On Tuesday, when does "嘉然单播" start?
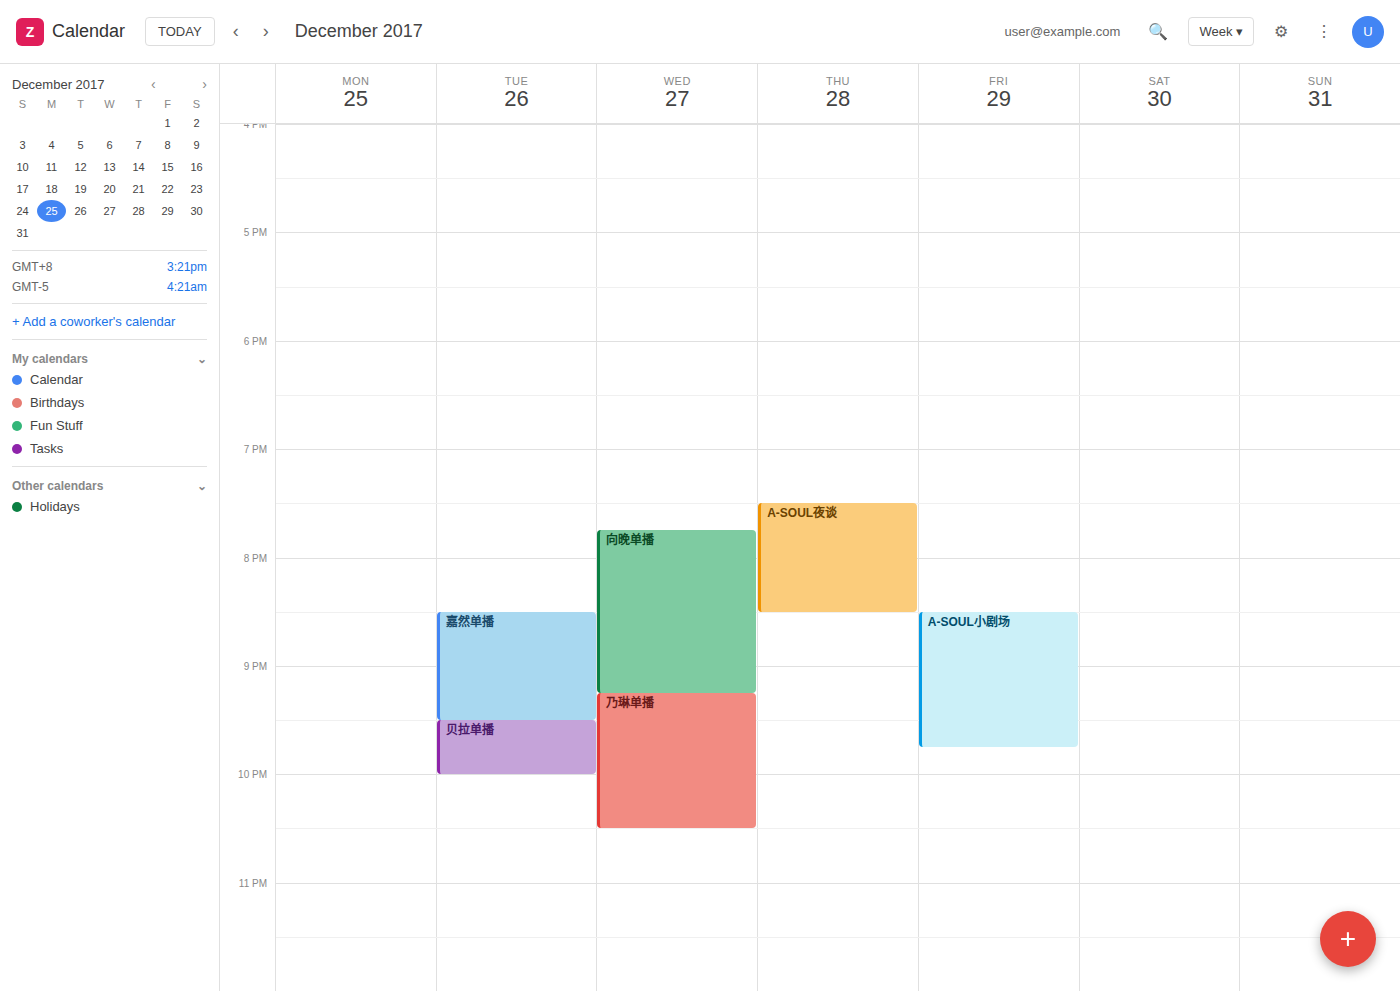
8:30 PM